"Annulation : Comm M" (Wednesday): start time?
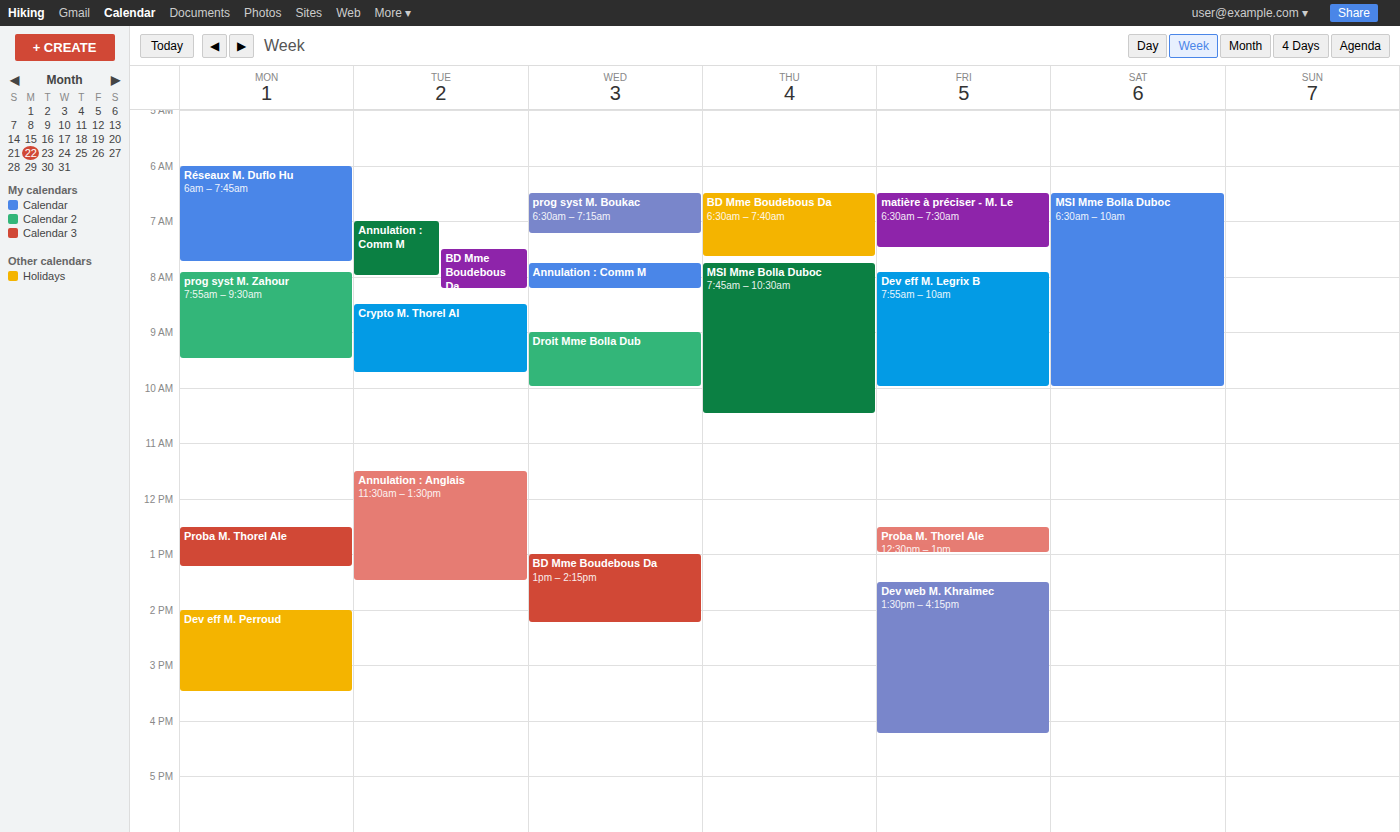
7:45 AM